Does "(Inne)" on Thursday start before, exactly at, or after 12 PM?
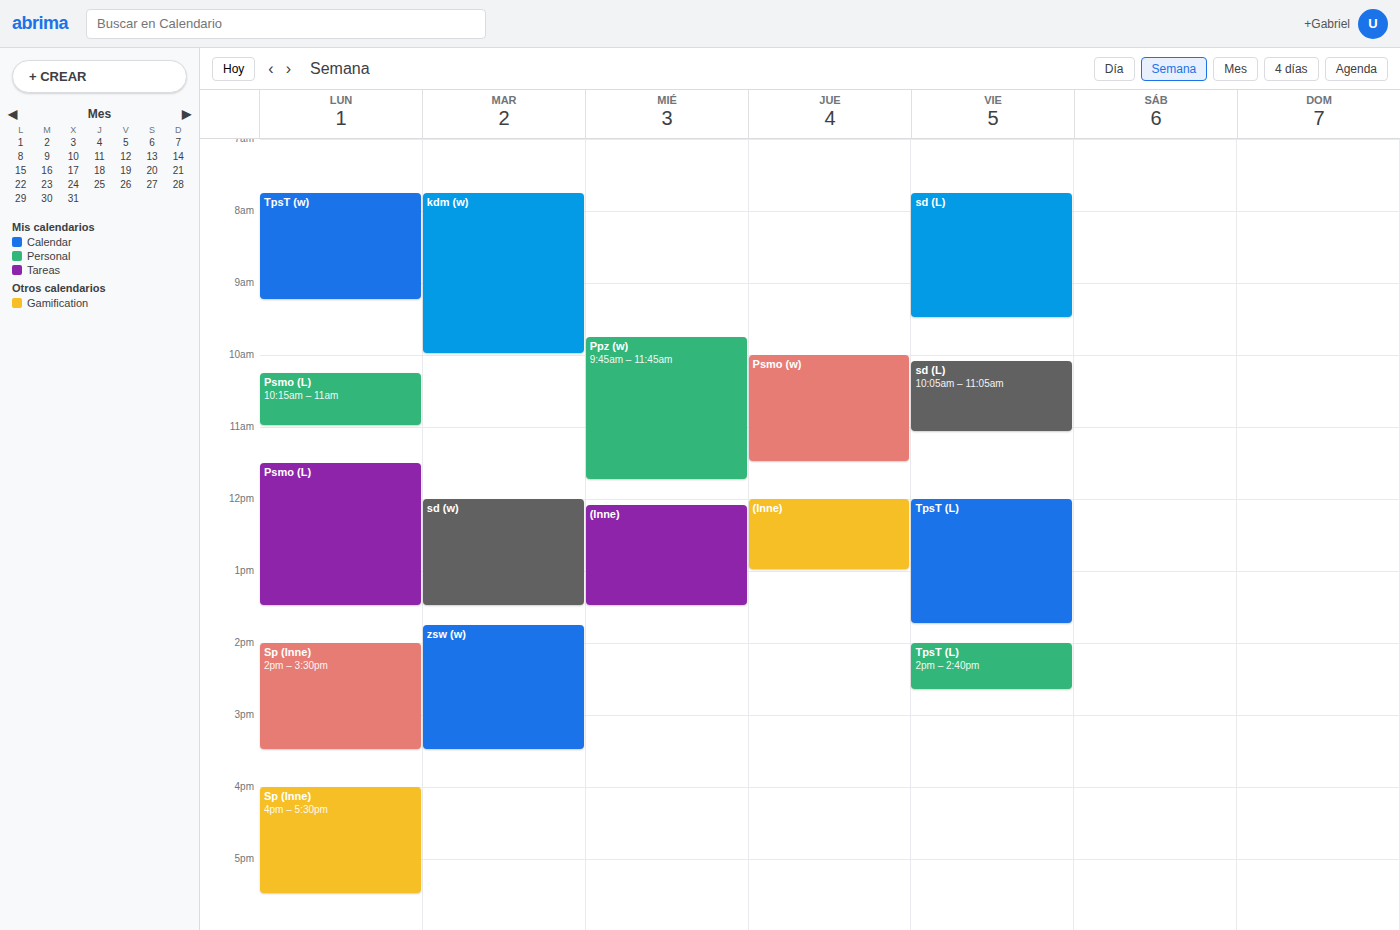
12:00 PM -- exactly at 12 PM, on the 12 PM line.